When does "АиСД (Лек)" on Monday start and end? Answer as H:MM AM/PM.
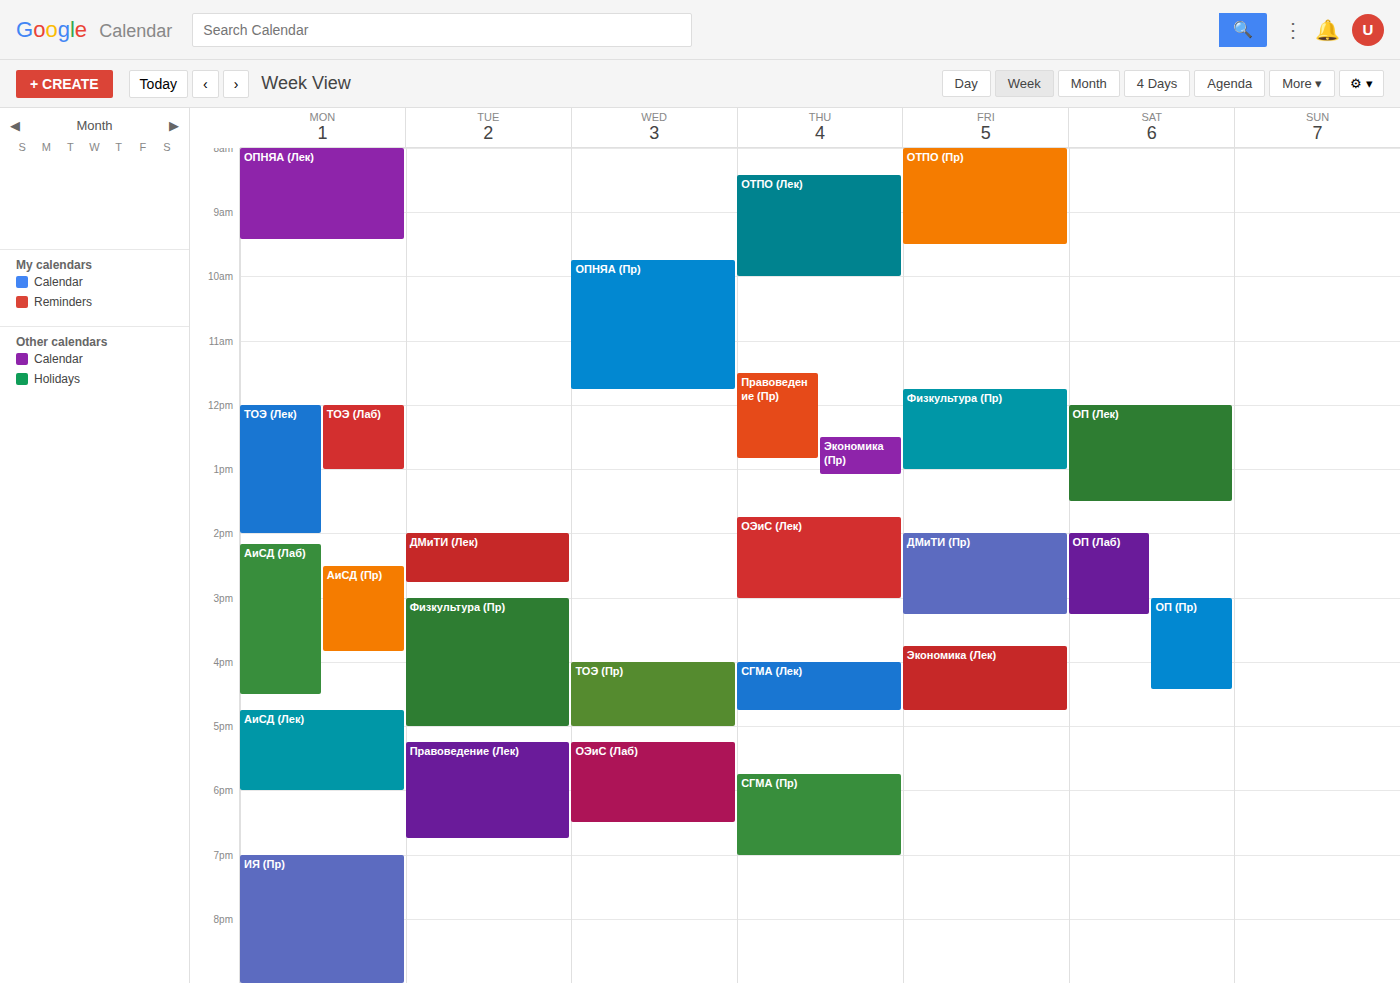
4:45 PM to 6:00 PM